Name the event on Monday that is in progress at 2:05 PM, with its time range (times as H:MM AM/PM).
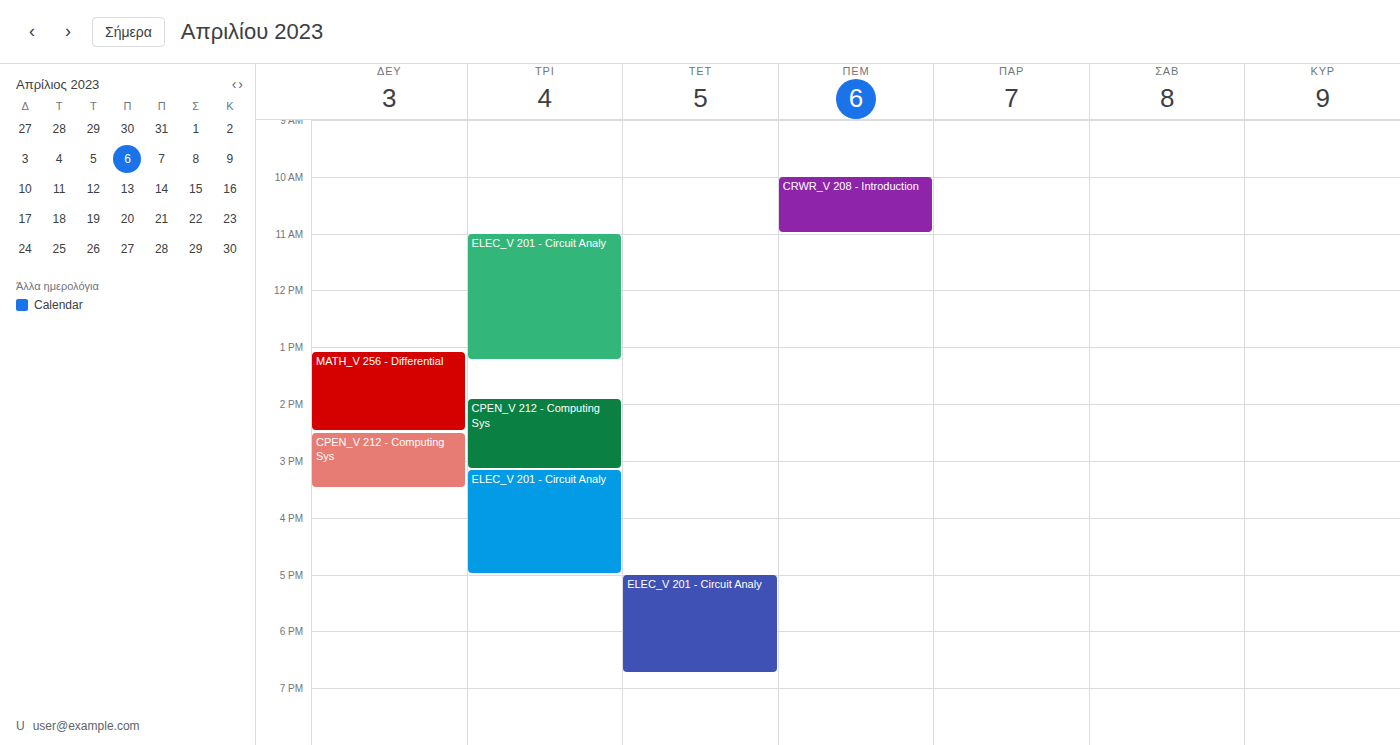
"MATH_V 256 - Differential", 1:05 PM to 2:30 PM